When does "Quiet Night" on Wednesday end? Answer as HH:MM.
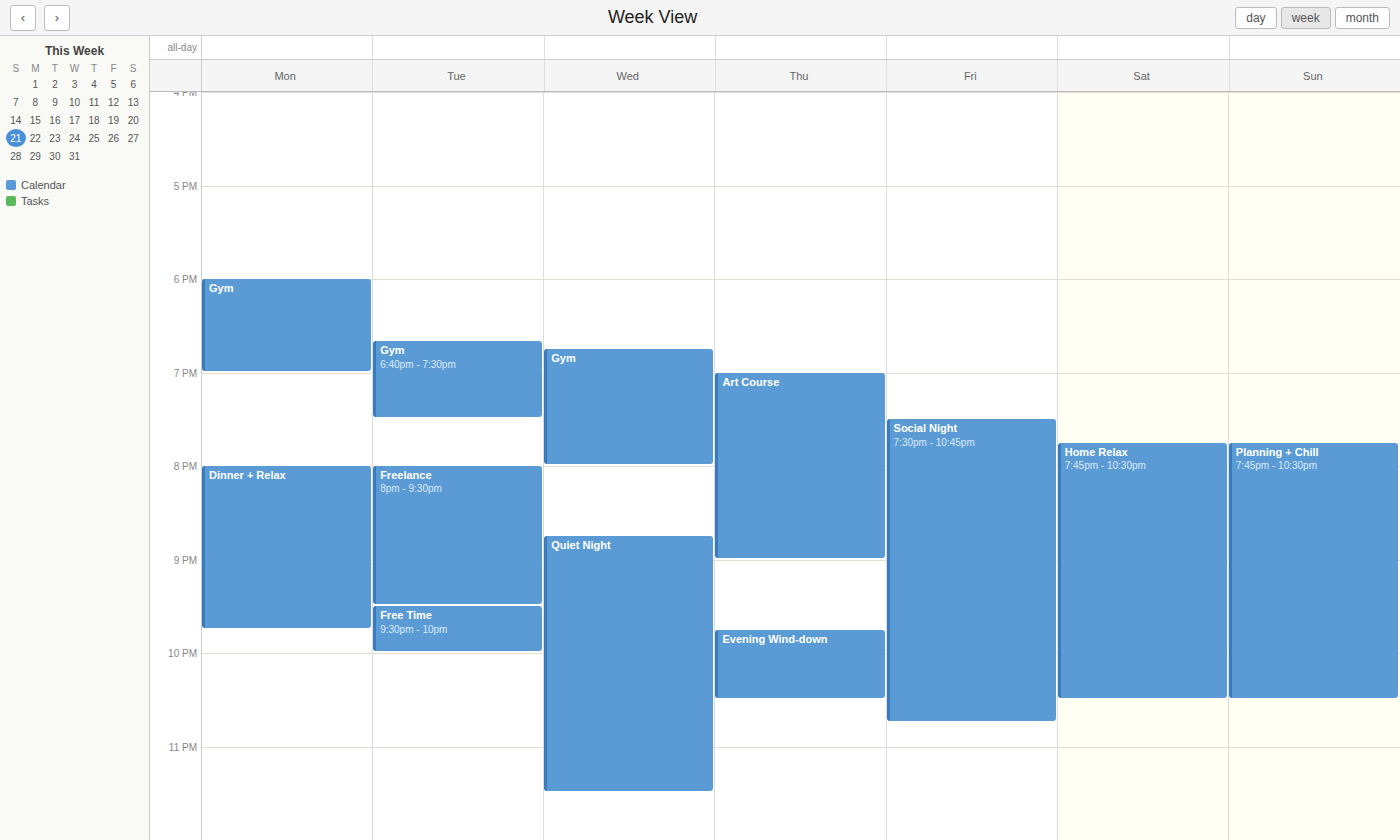
23:30